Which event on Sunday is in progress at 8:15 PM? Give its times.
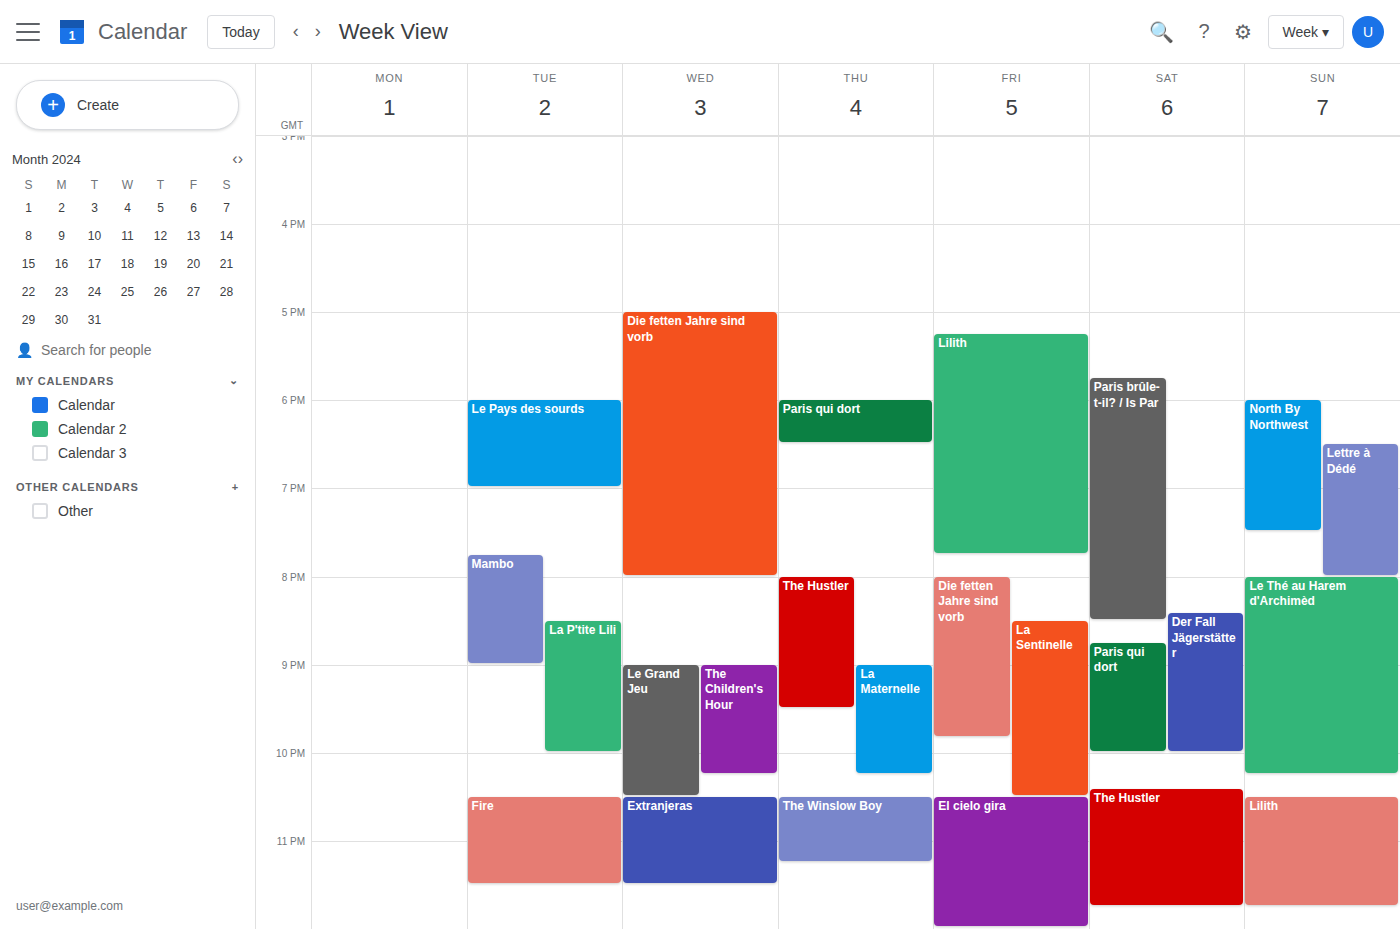
"Le Thé au Harem d'Archimèd", 8:00 PM to 10:15 PM